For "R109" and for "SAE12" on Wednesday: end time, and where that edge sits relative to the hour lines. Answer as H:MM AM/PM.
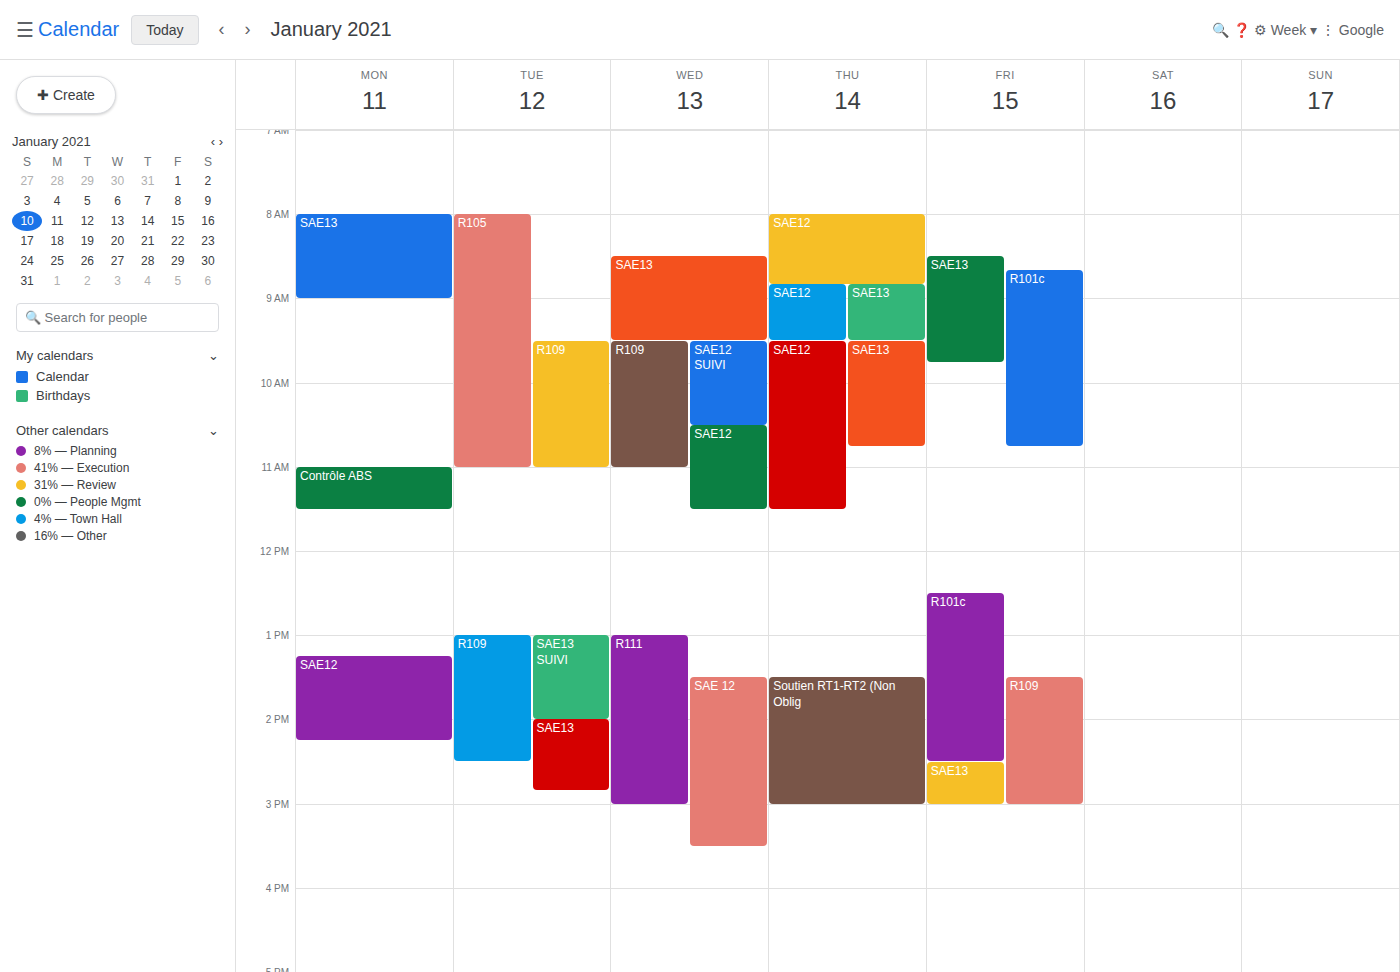
"R109": 11:00 AM, exactly on the 11 AM line. "SAE12": 11:30 AM, halfway between the 11 AM and 12 PM lines.